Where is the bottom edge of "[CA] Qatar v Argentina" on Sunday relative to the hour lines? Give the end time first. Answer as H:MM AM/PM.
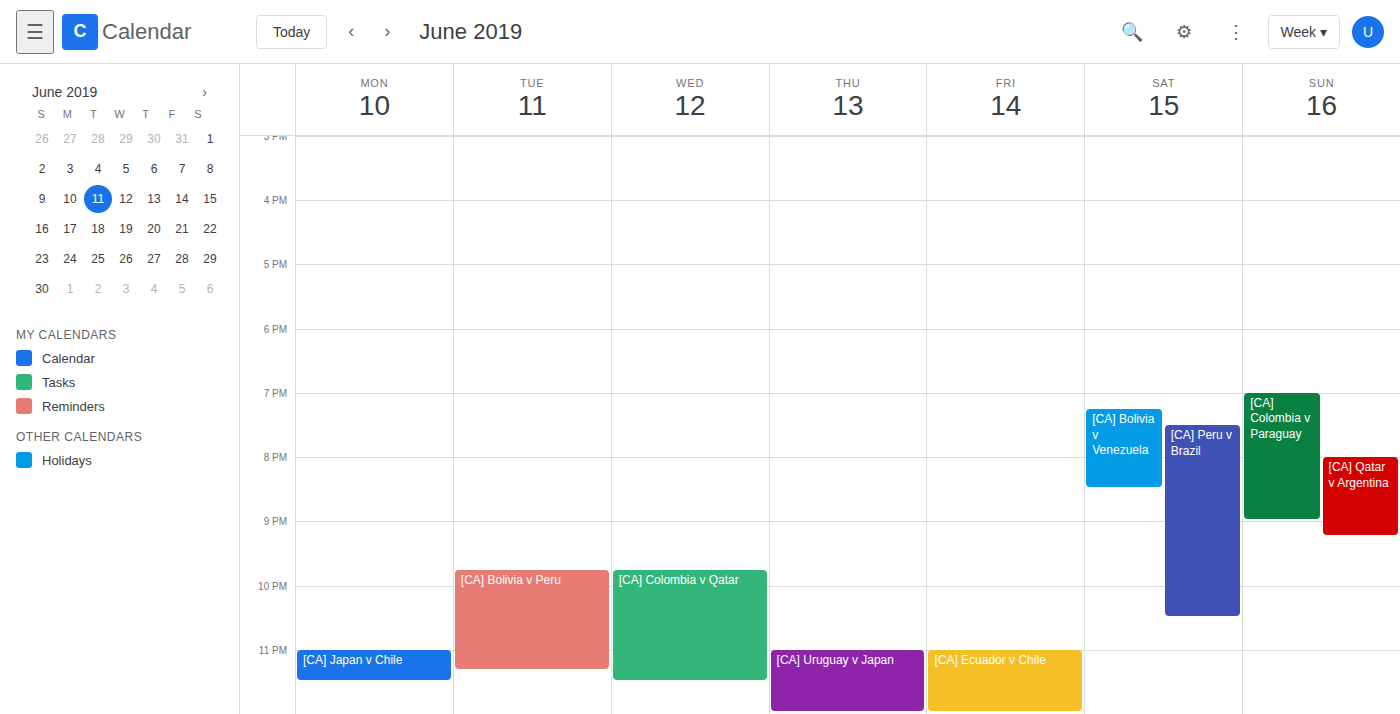
9:15 PM -- neither: a quarter of the way from the 9 PM line to the 10 PM line.